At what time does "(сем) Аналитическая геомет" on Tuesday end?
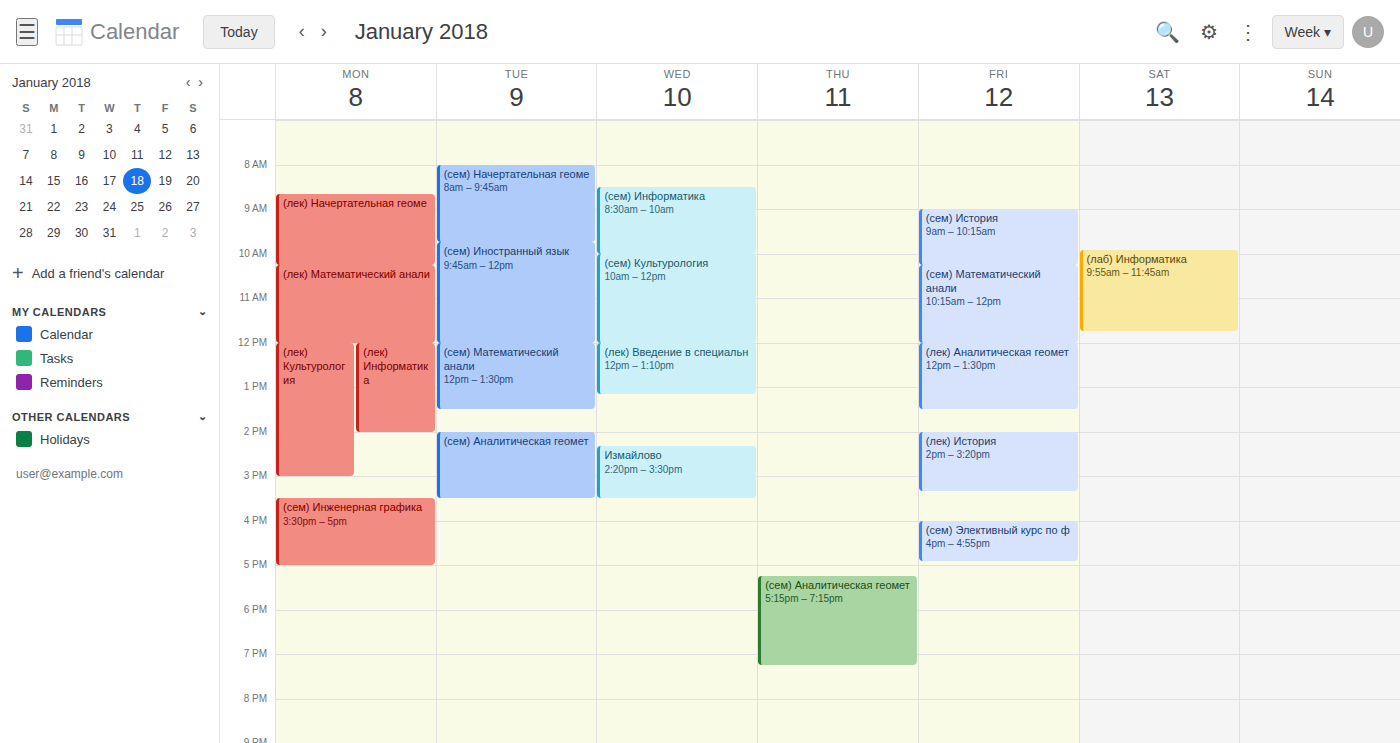
15:30